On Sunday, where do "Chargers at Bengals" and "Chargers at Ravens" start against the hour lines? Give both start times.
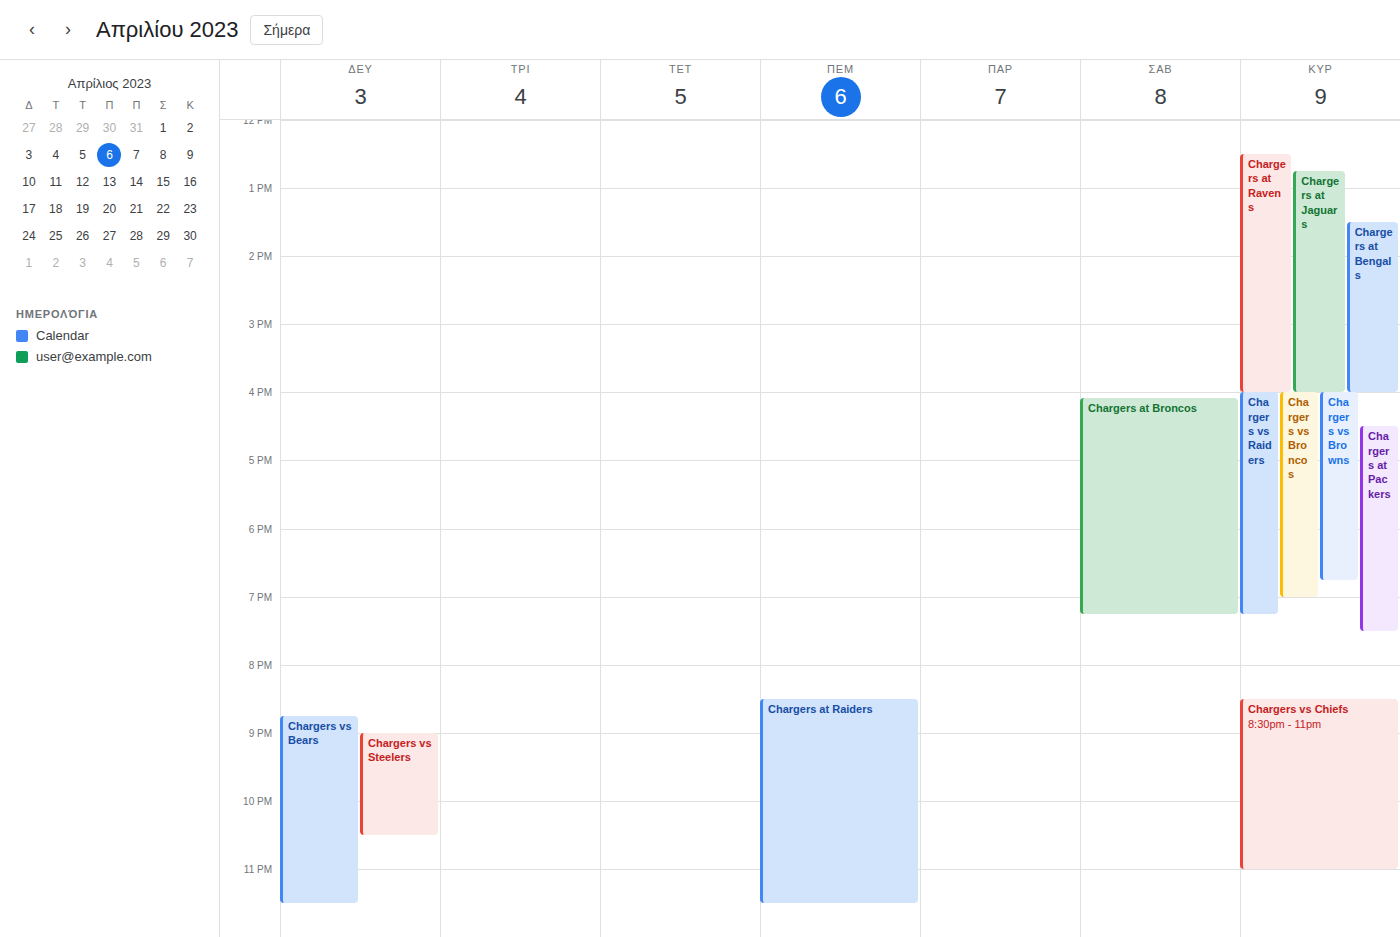
"Chargers at Bengals": 13:30, halfway between the 13:00 and 14:00 lines. "Chargers at Ravens": 12:30, halfway between the 12:00 and 13:00 lines.